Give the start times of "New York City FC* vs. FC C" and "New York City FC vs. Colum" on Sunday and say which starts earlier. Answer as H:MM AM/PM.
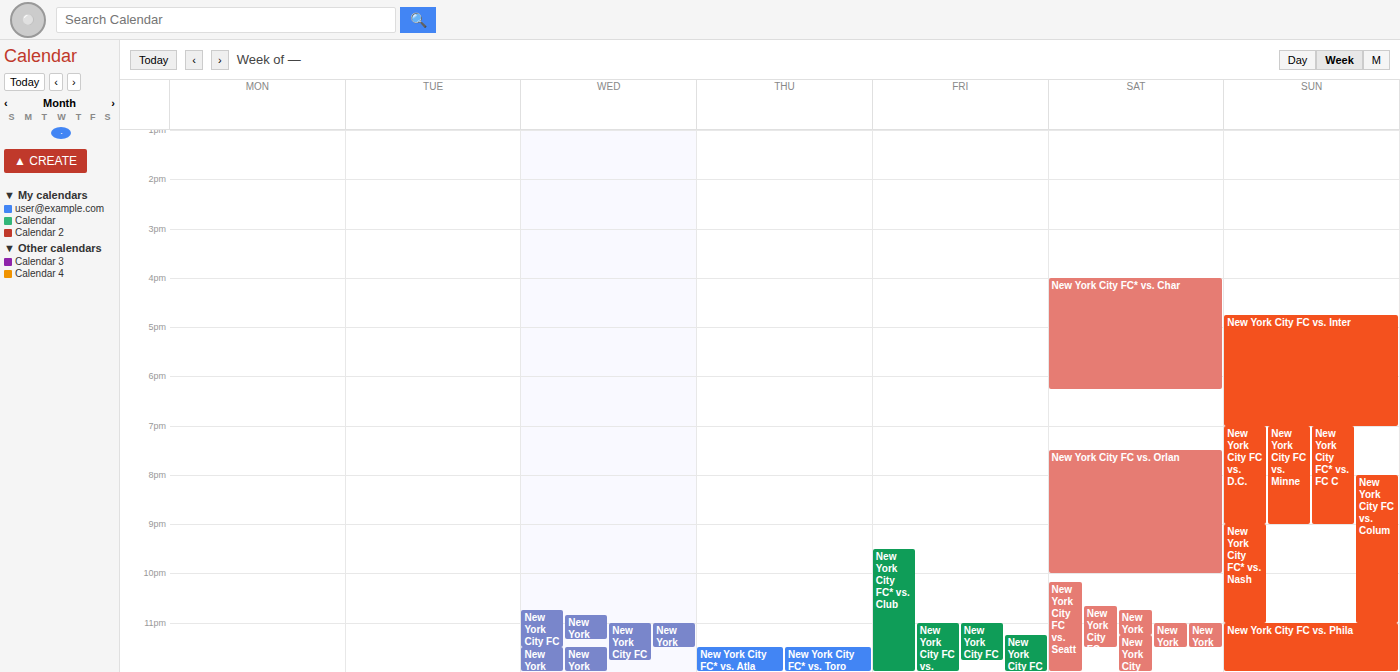
"New York City FC* vs. FC C" 7:00 PM; "New York City FC vs. Colum" 8:00 PM.